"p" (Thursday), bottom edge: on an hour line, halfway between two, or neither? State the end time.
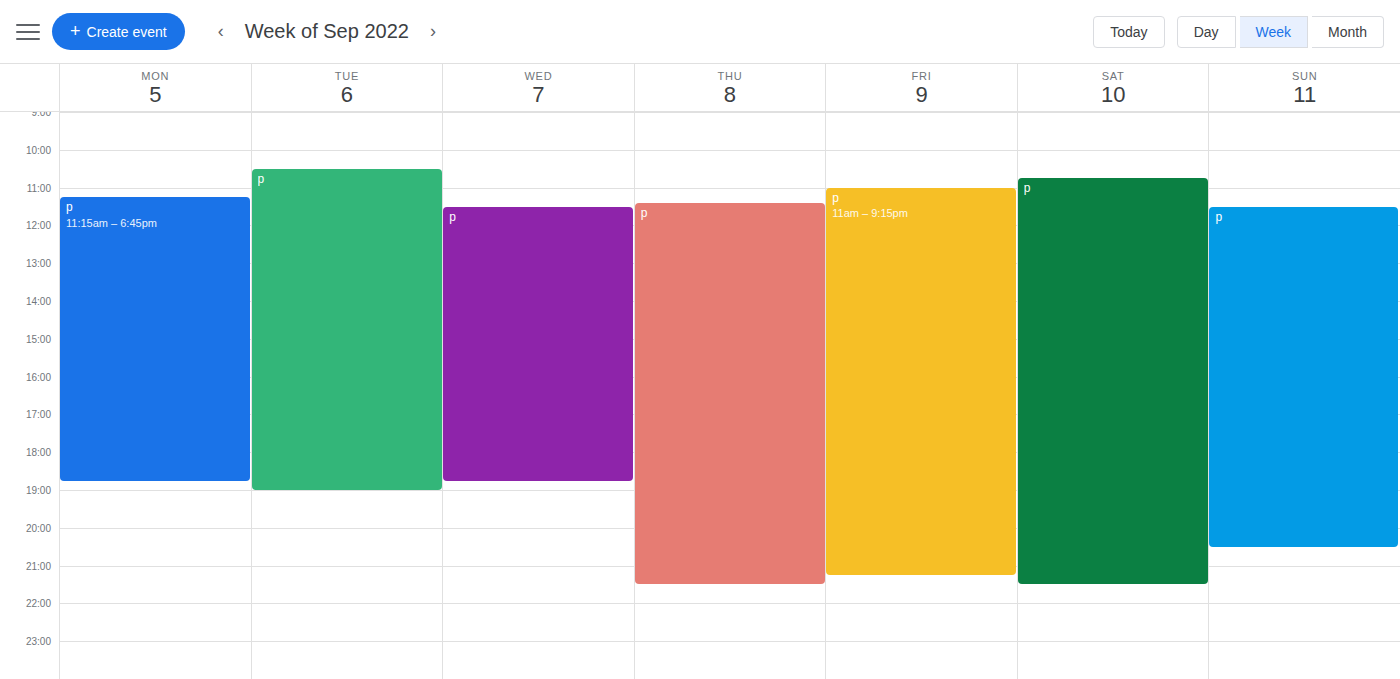
9:30 PM -- halfway between the 9 PM and 10 PM lines.